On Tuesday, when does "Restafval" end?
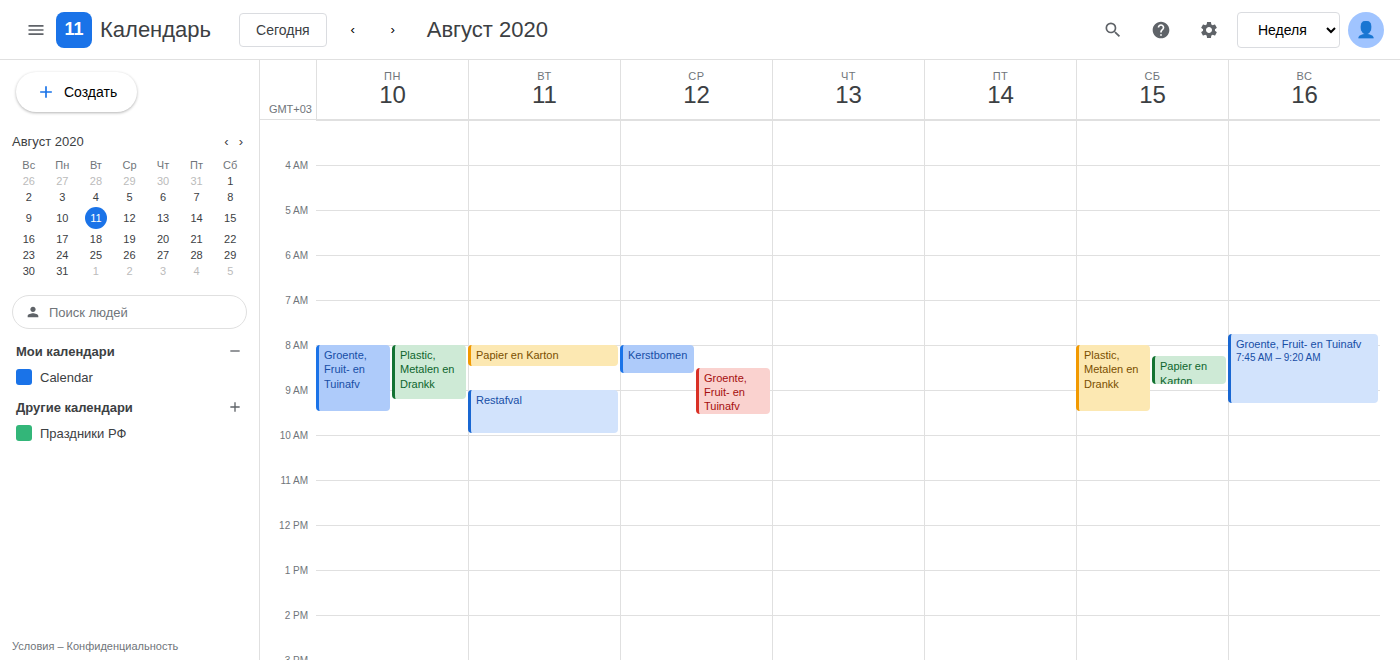
10:00 AM